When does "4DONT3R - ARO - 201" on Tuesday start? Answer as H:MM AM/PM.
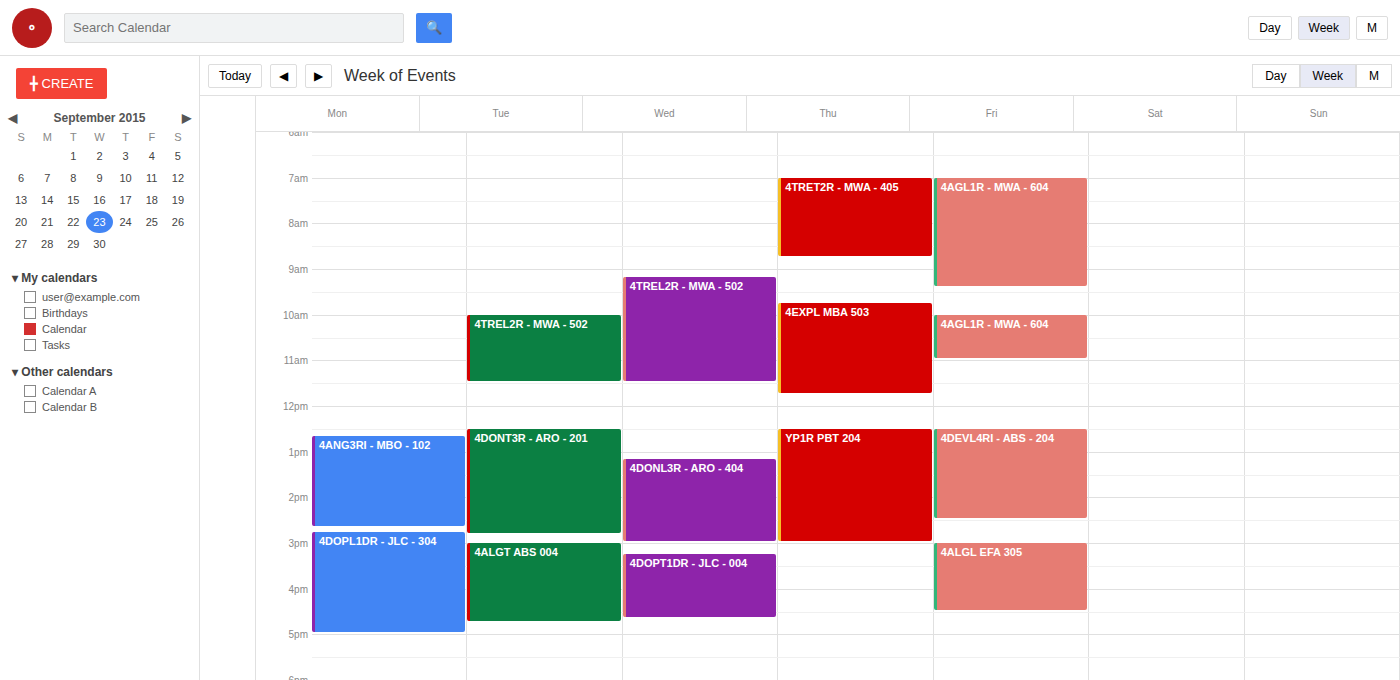
12:30 PM